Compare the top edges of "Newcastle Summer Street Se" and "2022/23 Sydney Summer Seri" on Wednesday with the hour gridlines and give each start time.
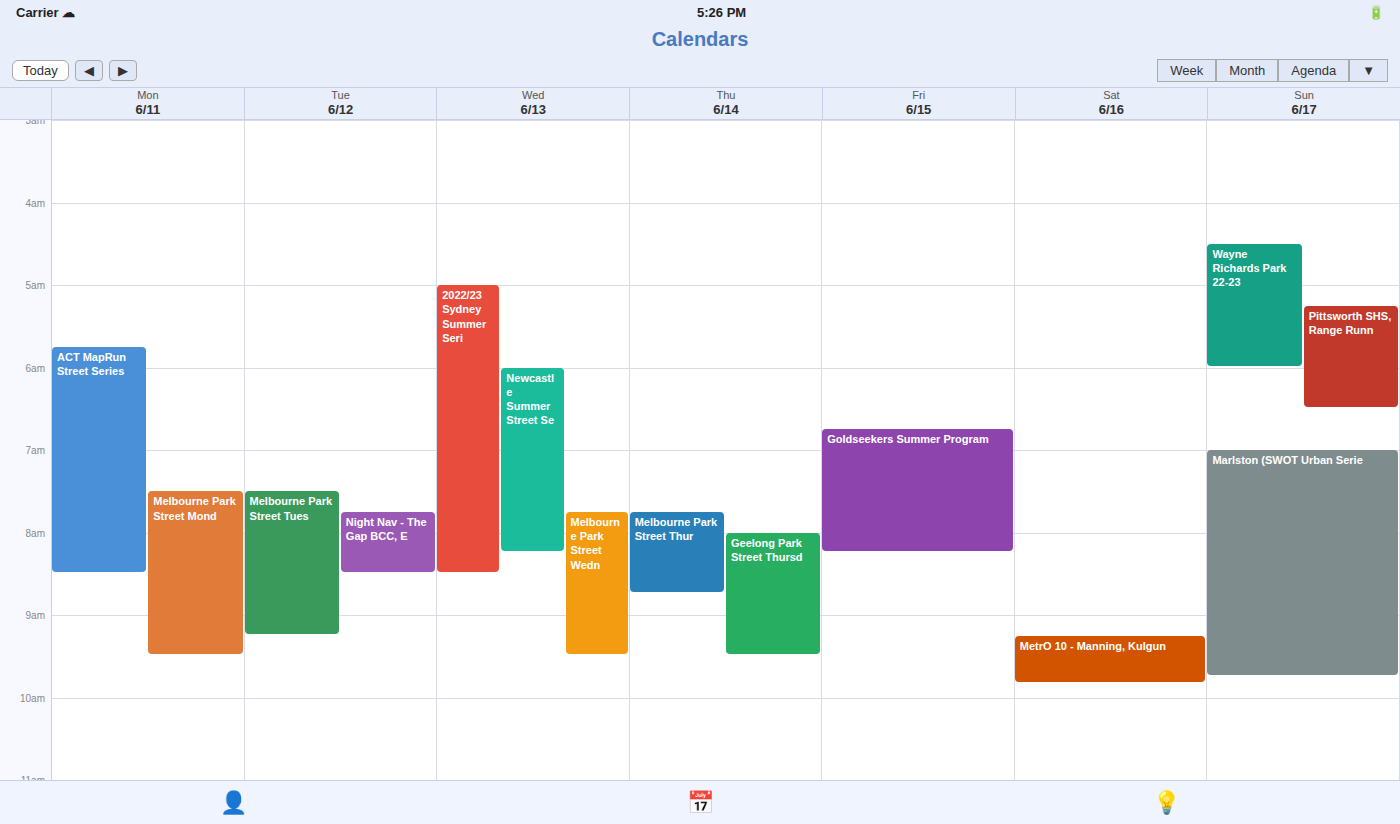
"Newcastle Summer Street Se": 6:00 AM, exactly on the 6 AM line. "2022/23 Sydney Summer Seri": 5:00 AM, exactly on the 5 AM line.